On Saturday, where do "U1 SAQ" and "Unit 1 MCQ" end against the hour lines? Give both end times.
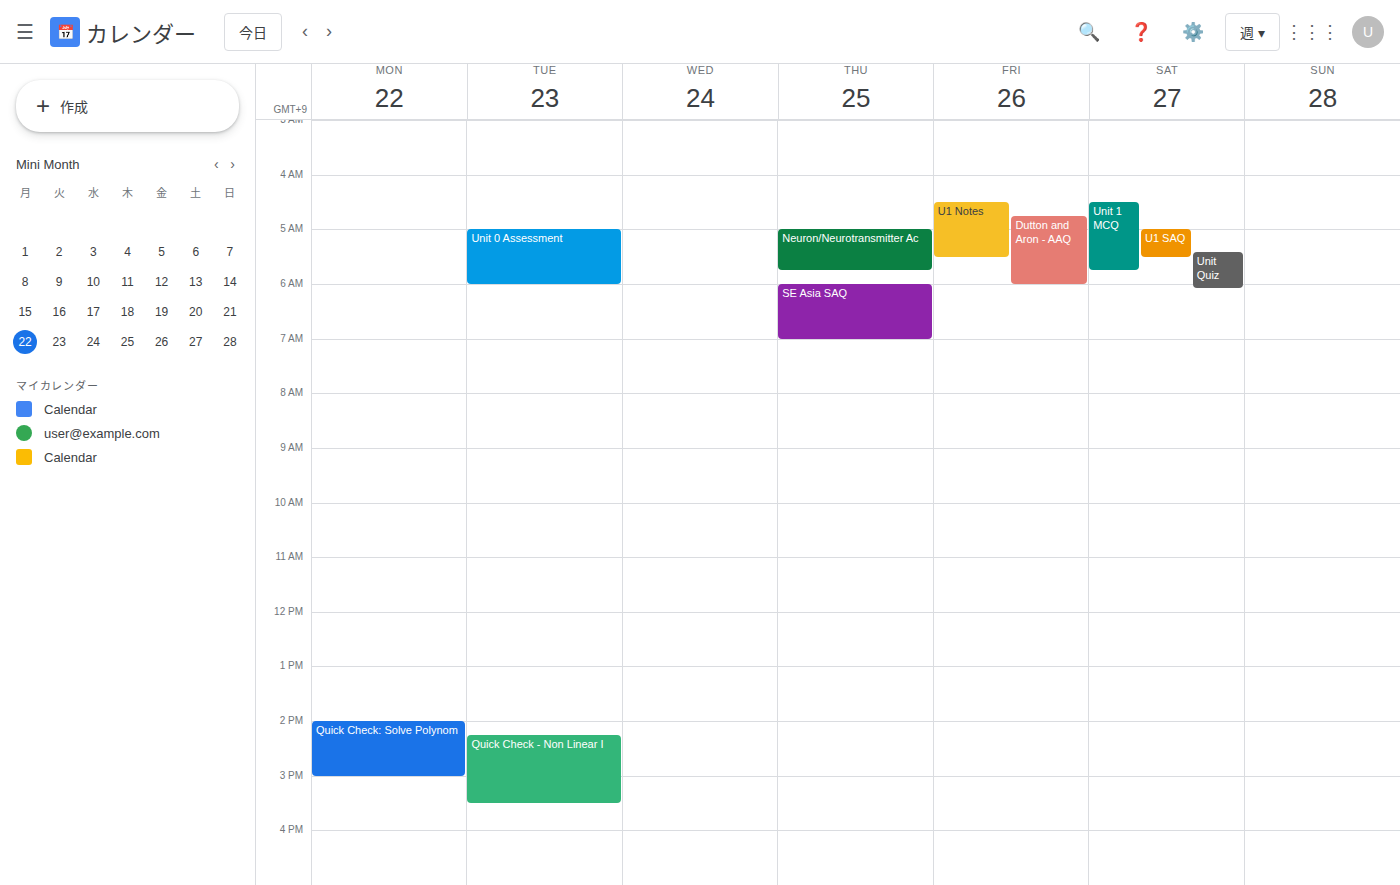
"U1 SAQ": 5:30 AM, halfway between the 5 AM and 6 AM lines. "Unit 1 MCQ": 5:45 AM, neither: three quarters of the way from the 5 AM line to the 6 AM line.